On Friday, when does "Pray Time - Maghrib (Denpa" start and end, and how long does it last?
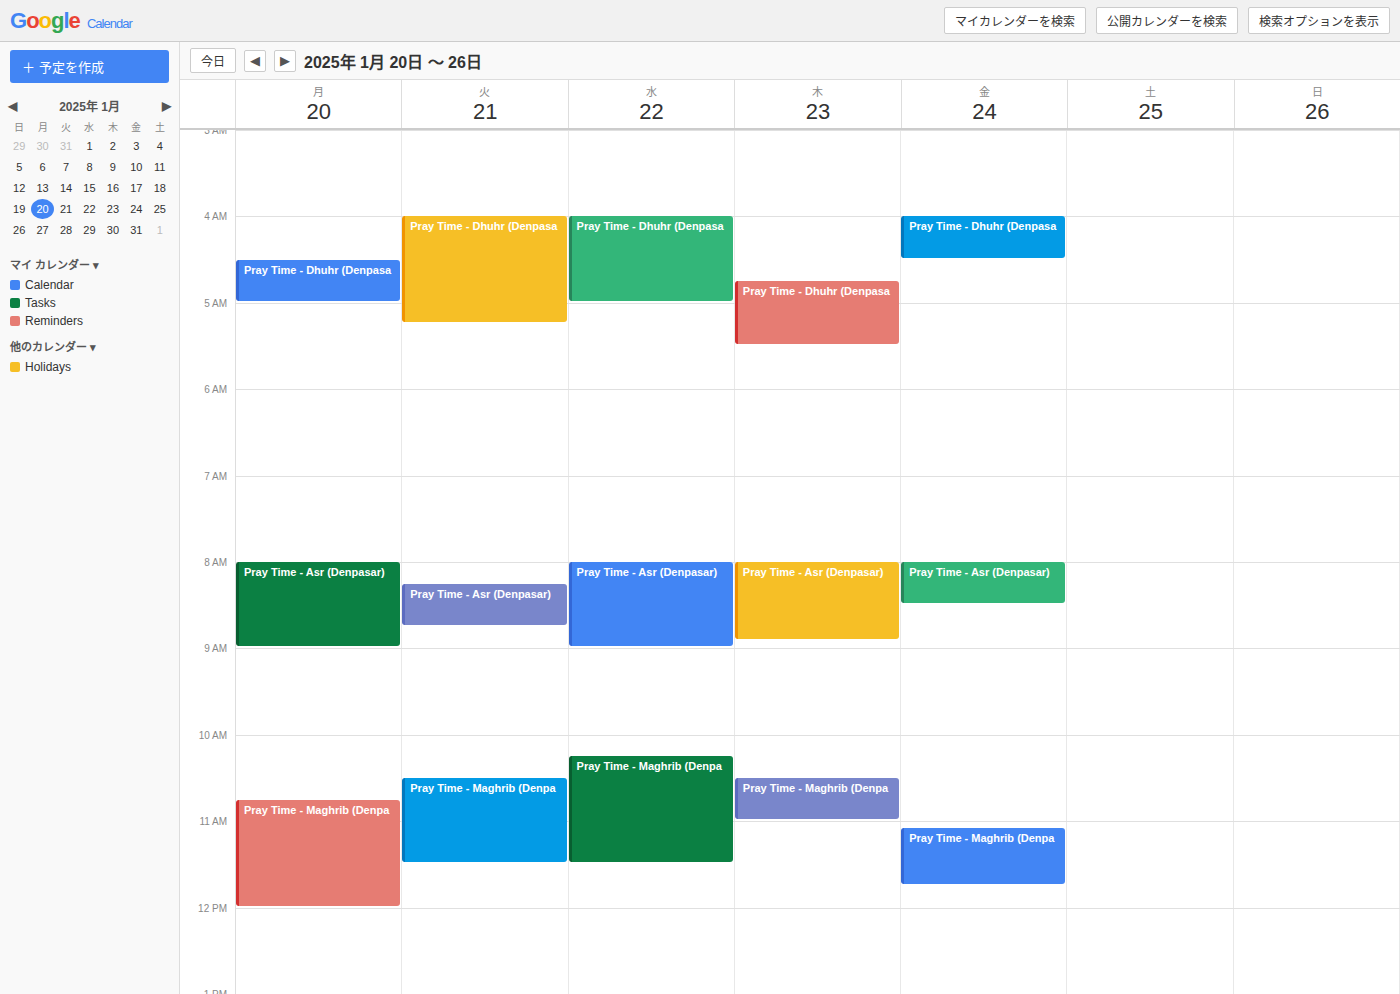
11:05 AM to 11:45 AM, 40 minutes